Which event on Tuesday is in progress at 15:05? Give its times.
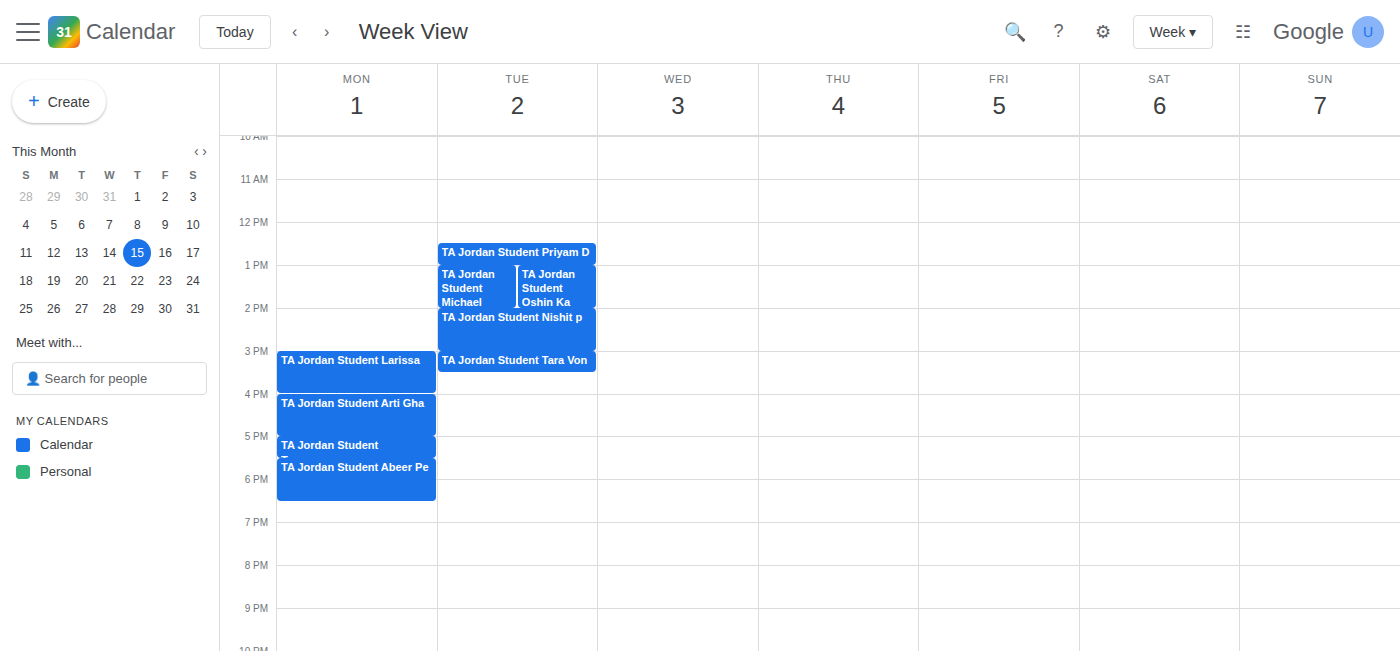
"TA Jordan Student Tara Von", 15:00 to 15:30